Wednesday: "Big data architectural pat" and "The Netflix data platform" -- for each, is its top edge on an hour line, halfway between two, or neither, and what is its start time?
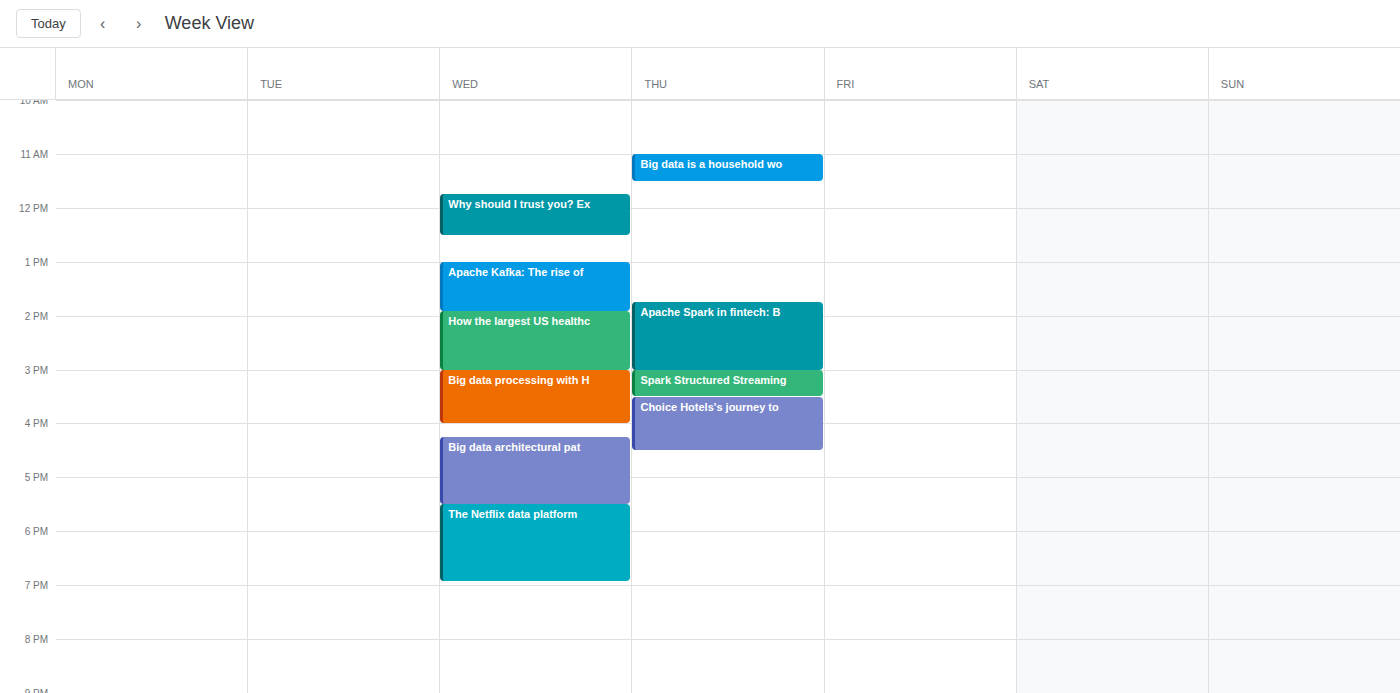
"Big data architectural pat": 4:15 PM, neither: a quarter of the way from the 4 PM line to the 5 PM line. "The Netflix data platform": 5:30 PM, halfway between the 5 PM and 6 PM lines.